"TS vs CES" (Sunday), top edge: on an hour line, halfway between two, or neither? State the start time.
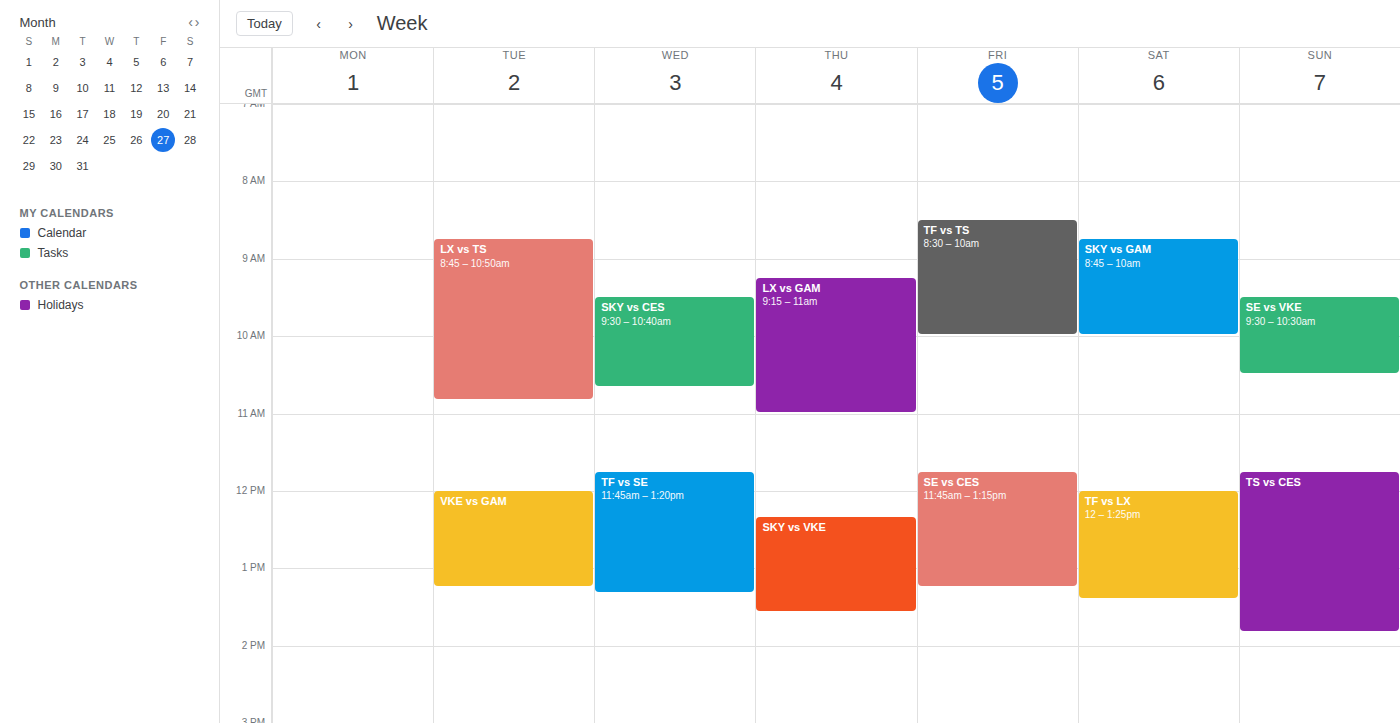
11:45 AM -- neither: three quarters of the way from the 11 AM line to the 12 PM line.